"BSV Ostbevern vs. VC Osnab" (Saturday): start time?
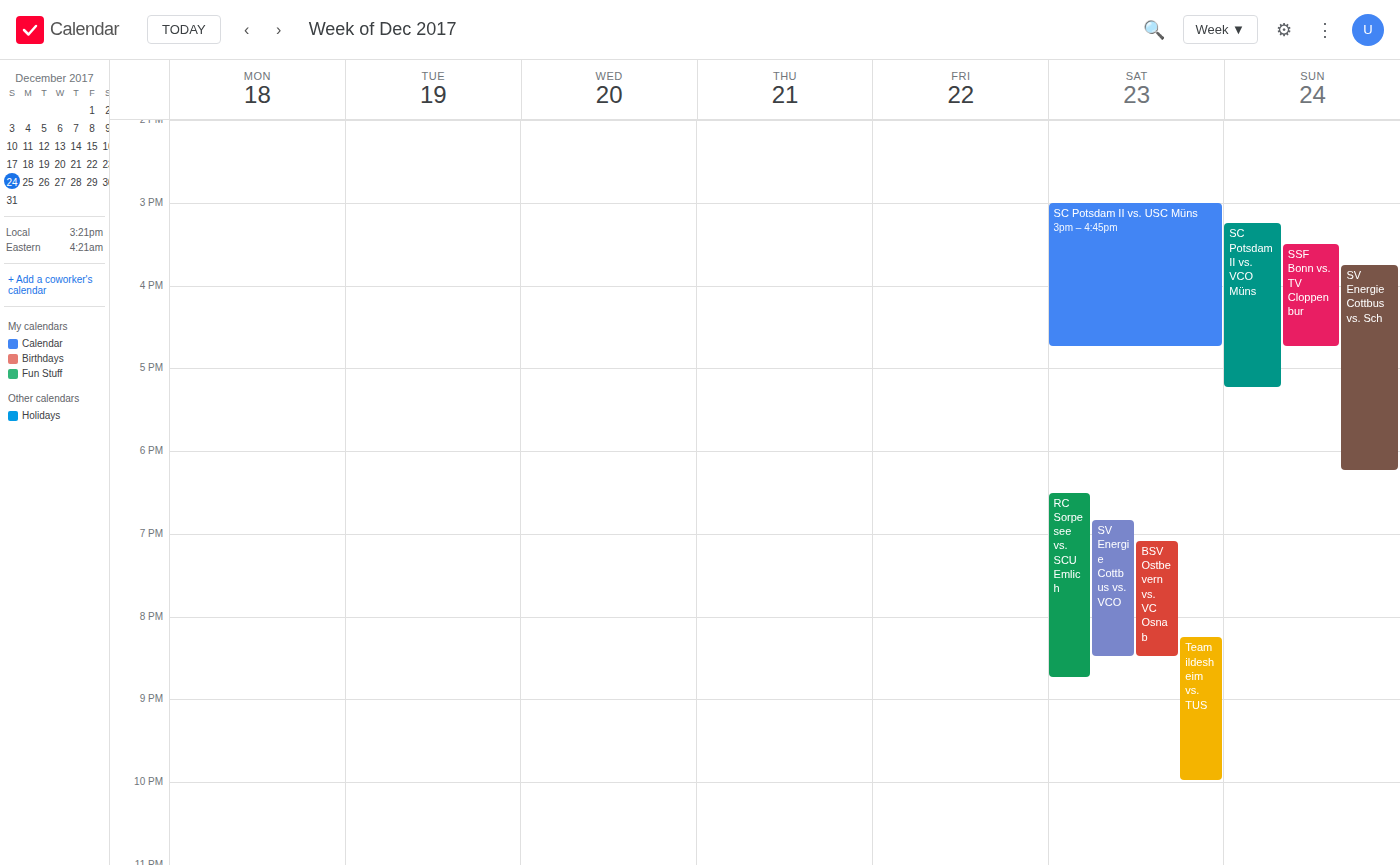
7:05 PM